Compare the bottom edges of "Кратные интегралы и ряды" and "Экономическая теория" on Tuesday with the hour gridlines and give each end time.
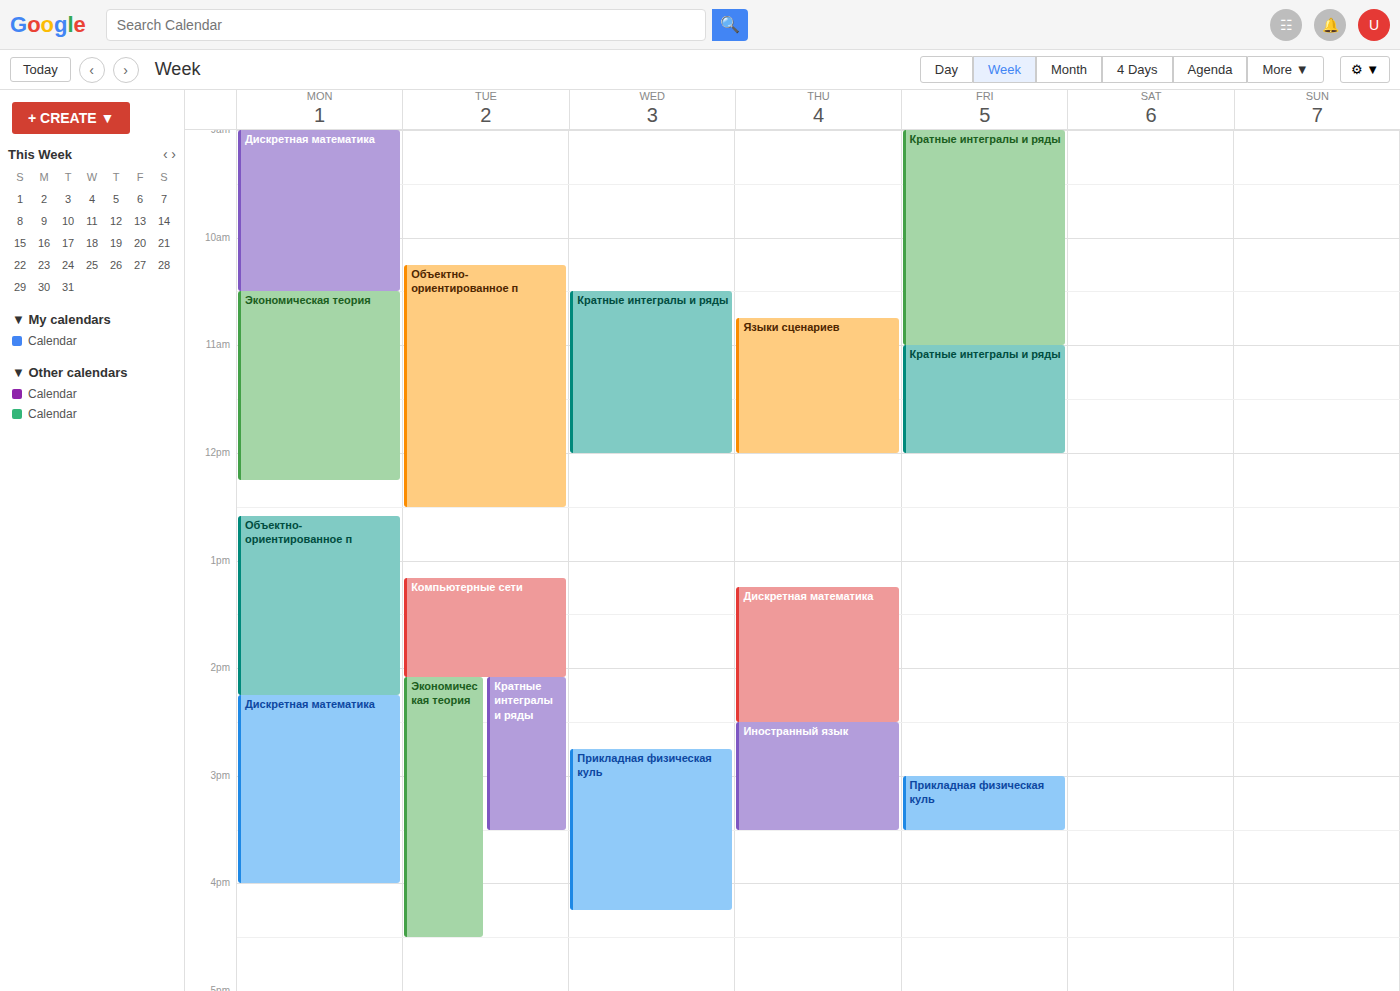
"Кратные интегралы и ряды": 3:30 PM, halfway between the 3 PM and 4 PM lines. "Экономическая теория": 4:30 PM, halfway between the 4 PM and 5 PM lines.